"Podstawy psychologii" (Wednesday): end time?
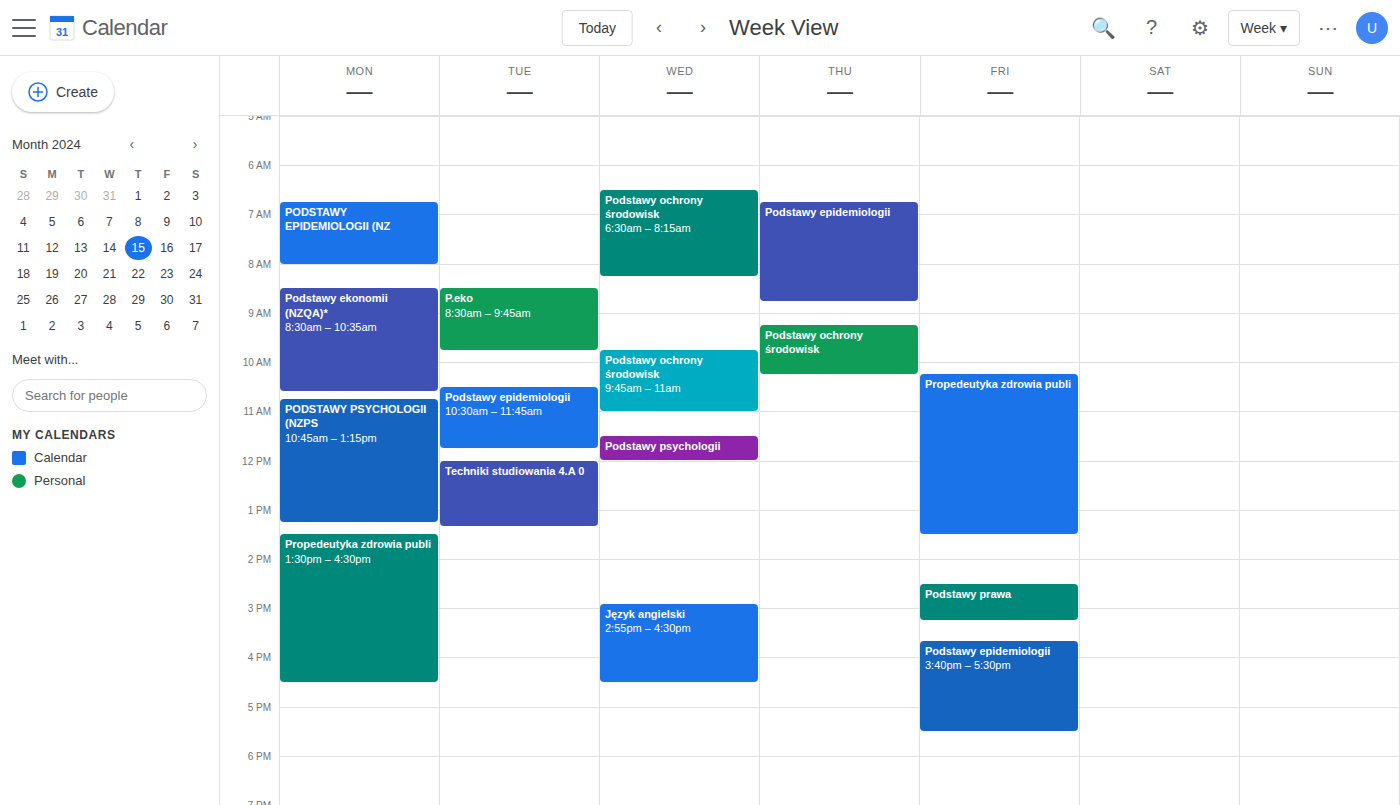
12:00 PM